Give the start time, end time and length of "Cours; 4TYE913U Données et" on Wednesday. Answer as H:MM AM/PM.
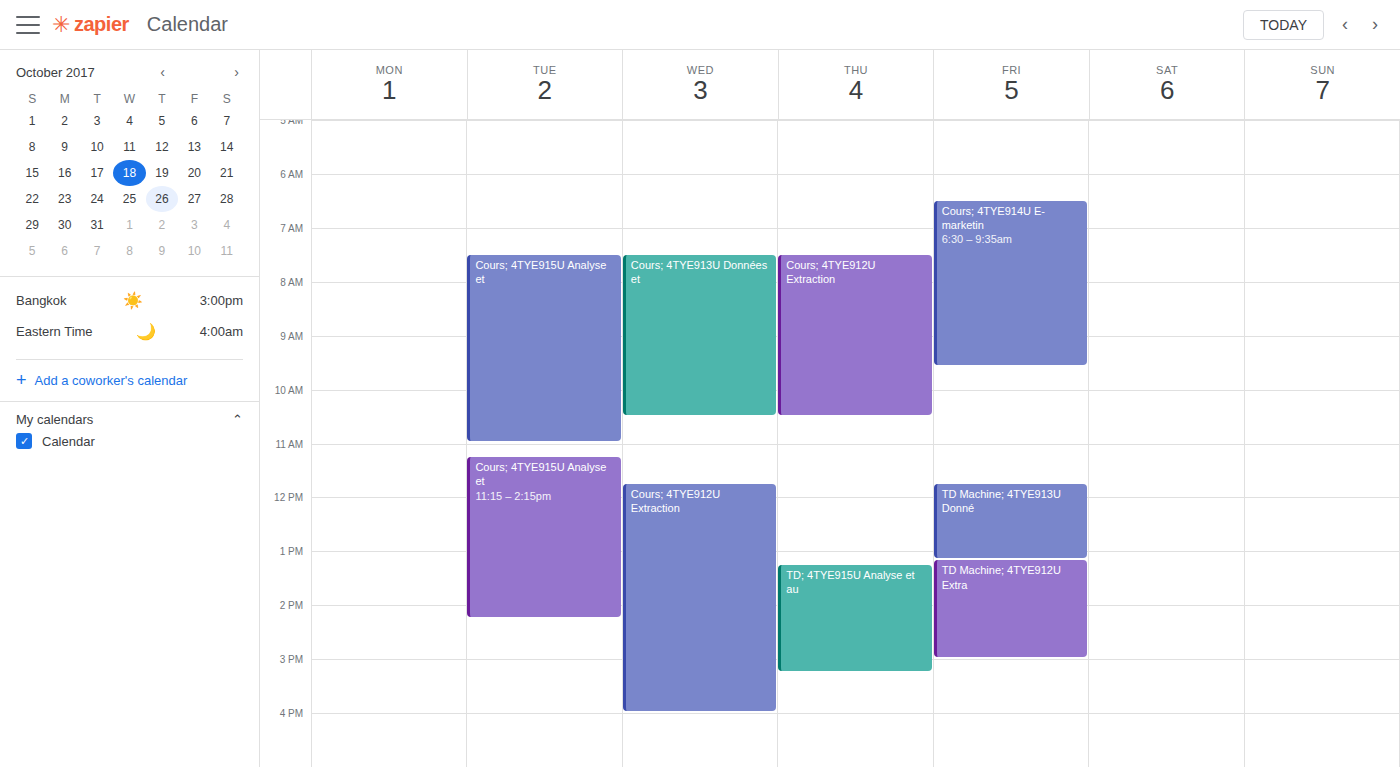
7:30 AM to 10:30 AM, 3 hours